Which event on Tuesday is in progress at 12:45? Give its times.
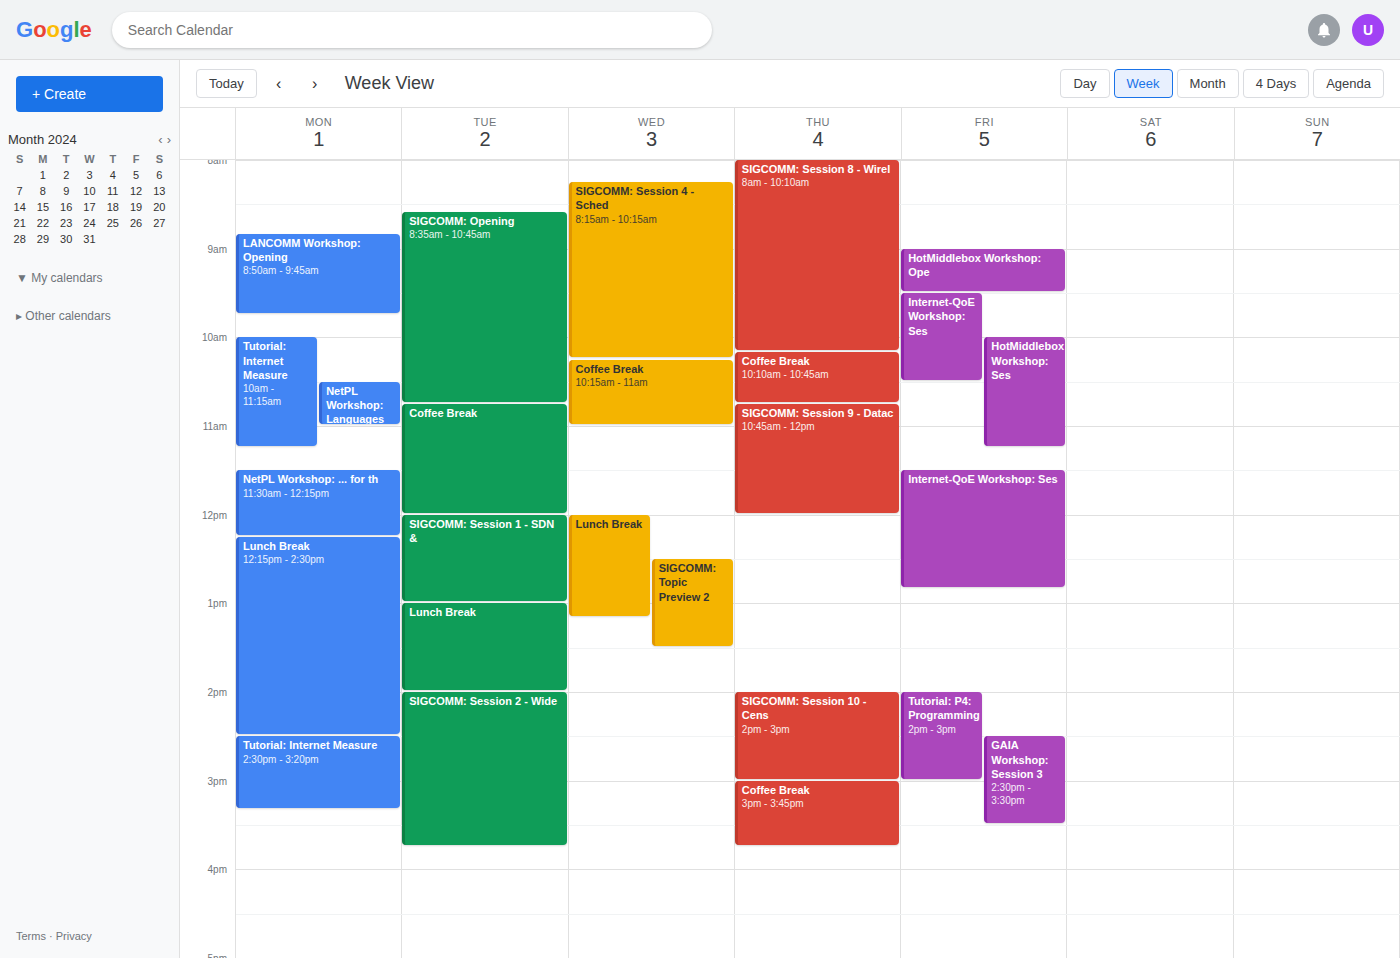
"SIGCOMM: Session 1 - SDN &", 12:00 to 13:00